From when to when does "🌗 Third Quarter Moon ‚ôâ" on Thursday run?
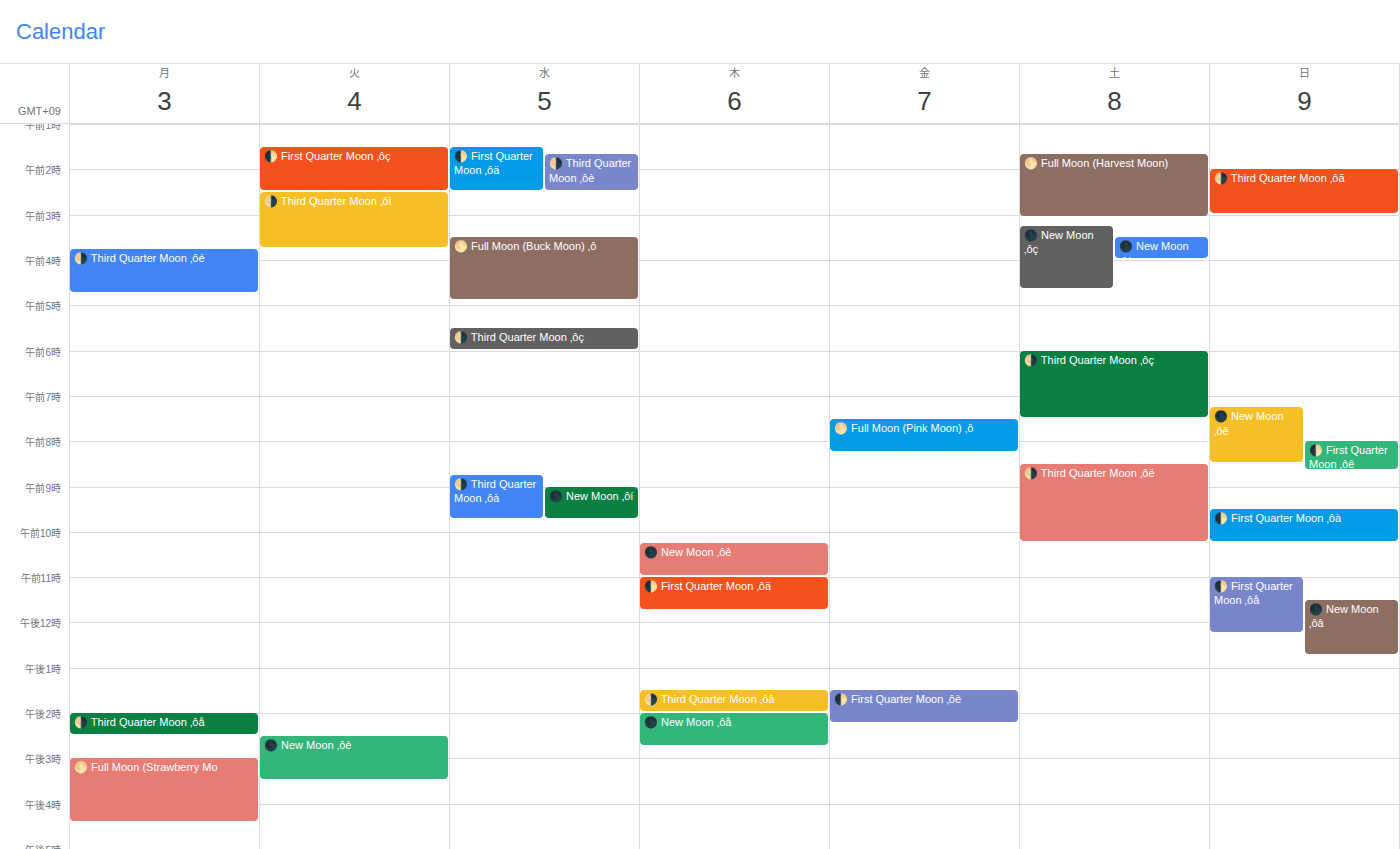
1:30 PM to 2:00 PM